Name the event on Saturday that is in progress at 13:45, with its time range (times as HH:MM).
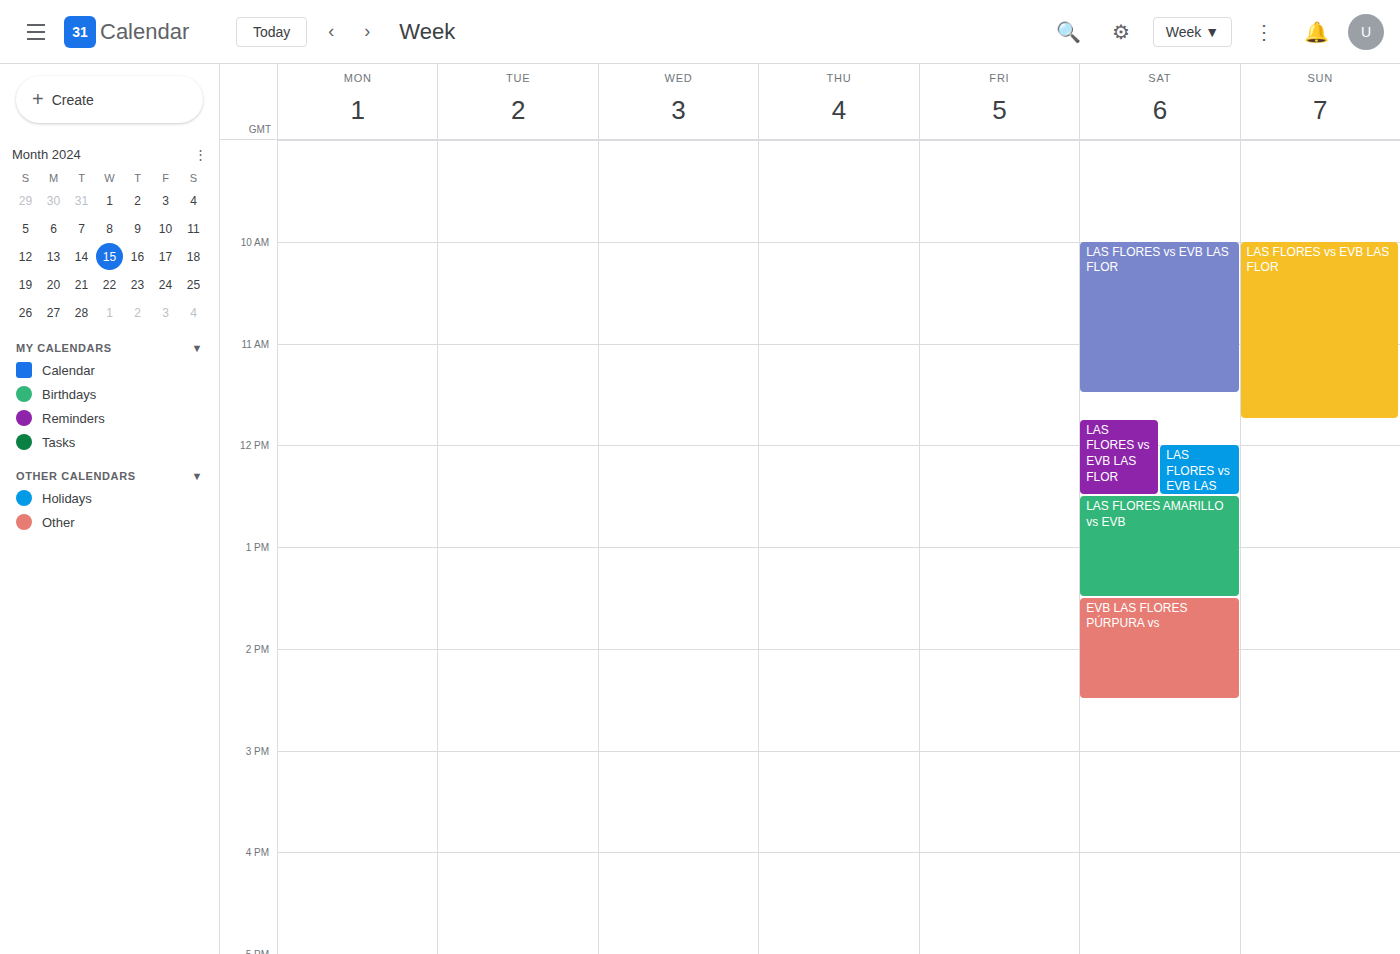
"EVB LAS FLORES PÚRPURA vs", 13:30 to 14:30